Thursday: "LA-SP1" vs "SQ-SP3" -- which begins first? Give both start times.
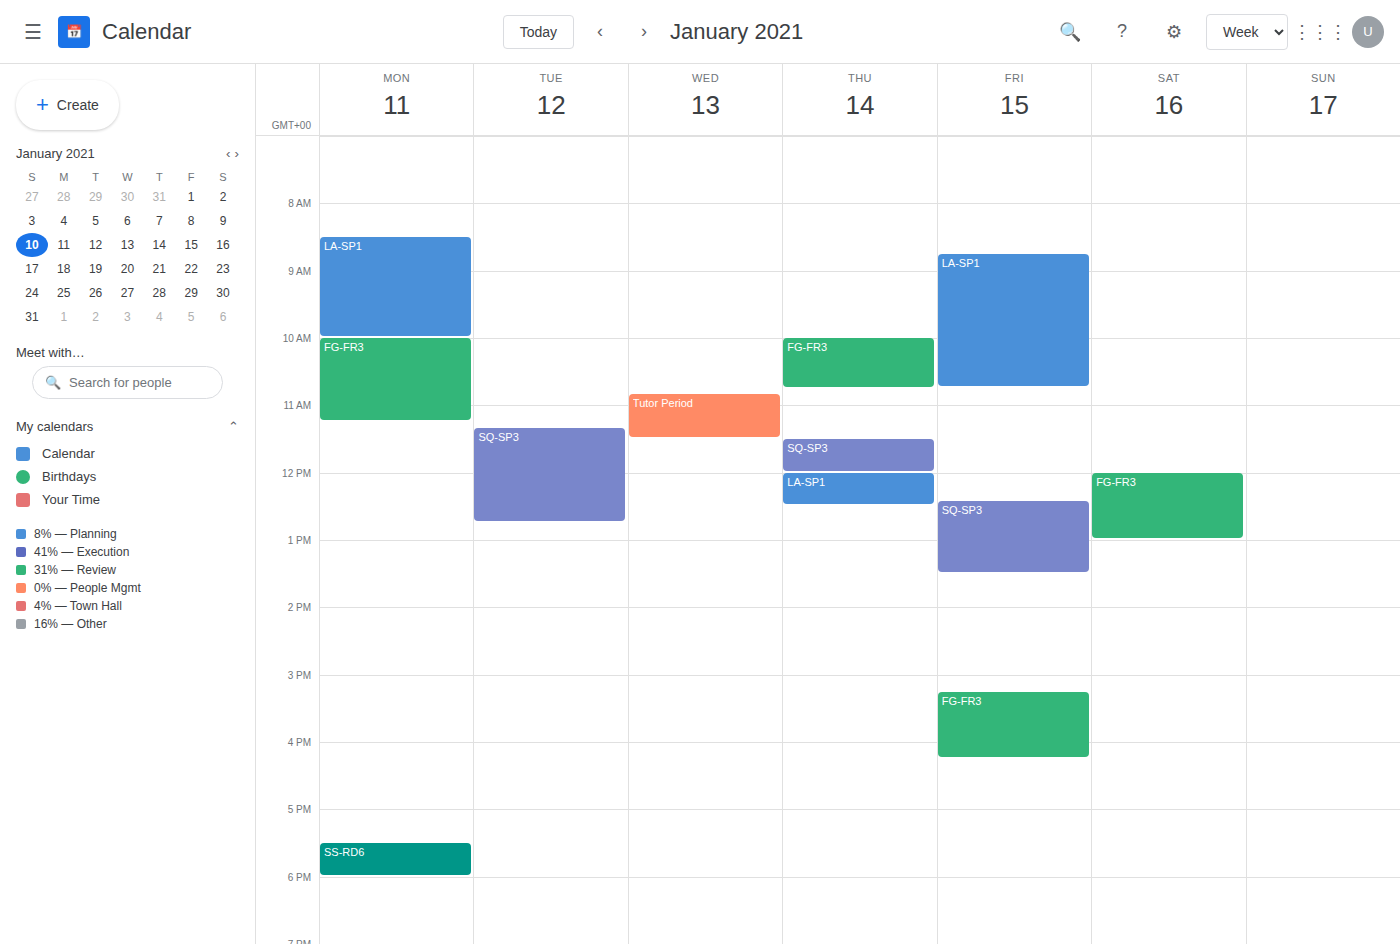
"SQ-SP3" 11:30 AM; "LA-SP1" 12:00 PM.